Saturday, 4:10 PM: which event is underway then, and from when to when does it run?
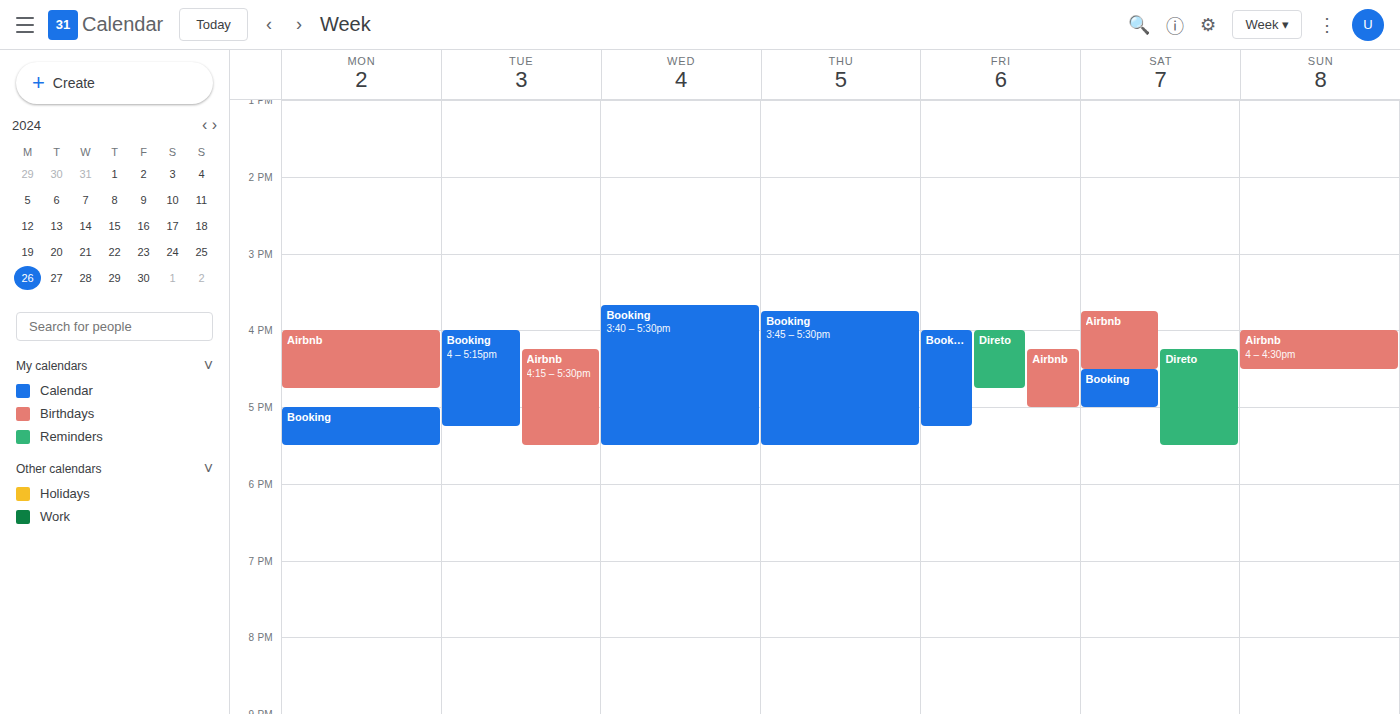
"Airbnb", 3:45 PM to 4:30 PM